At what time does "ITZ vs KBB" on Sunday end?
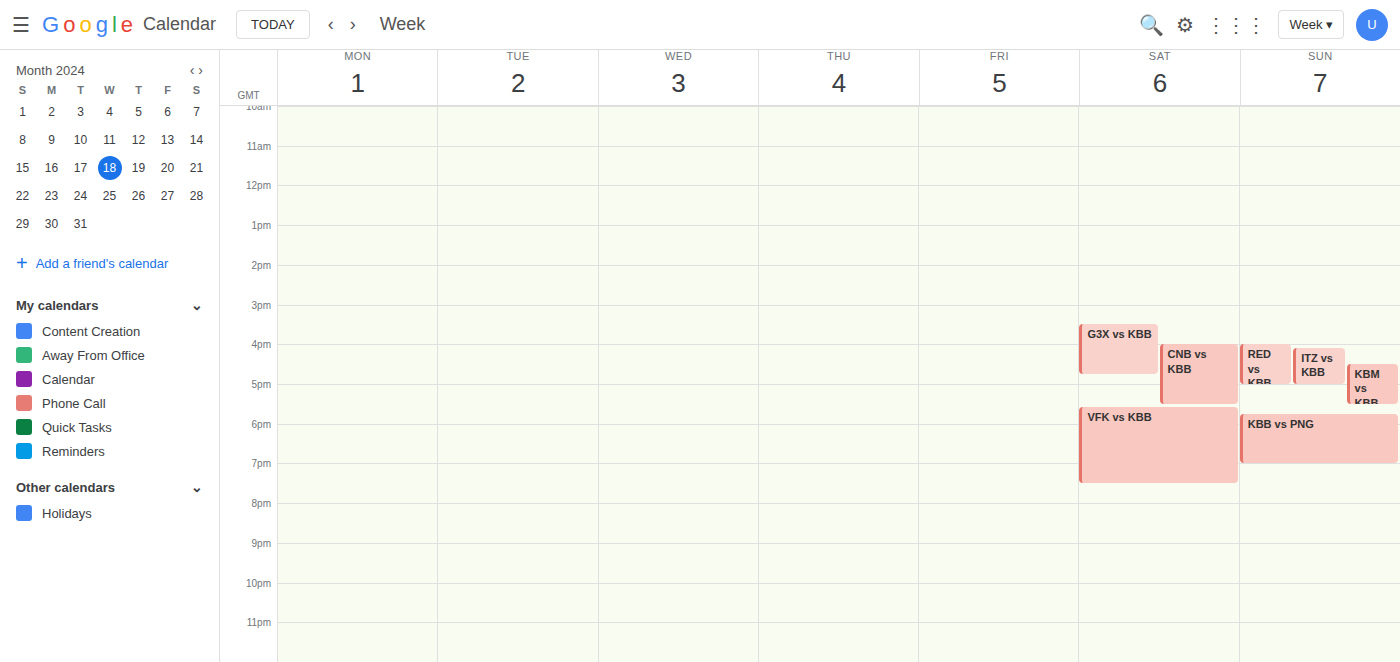
5:00 PM